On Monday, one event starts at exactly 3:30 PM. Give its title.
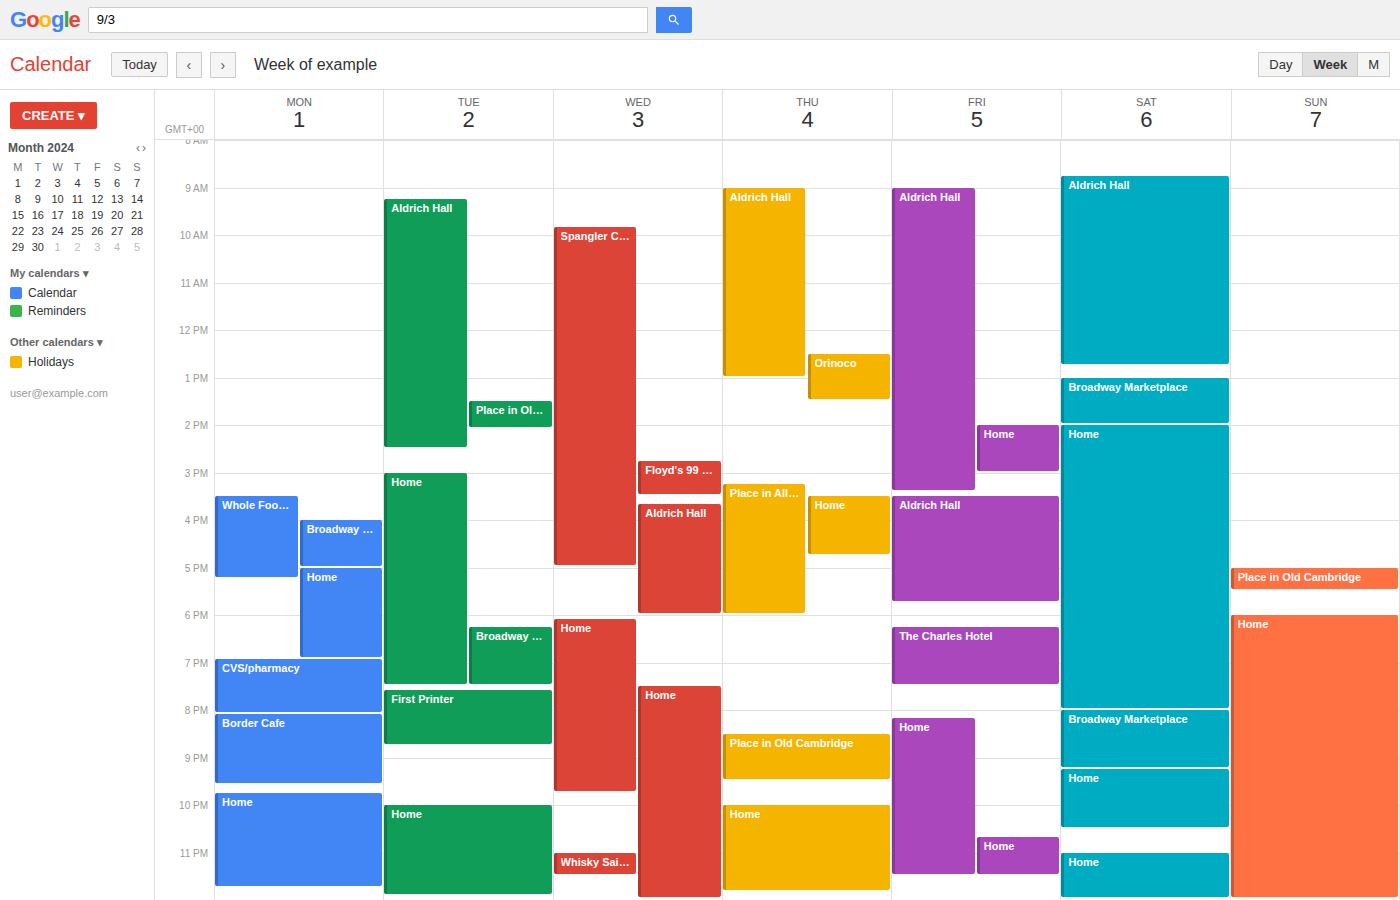
"Whole Foods Market"